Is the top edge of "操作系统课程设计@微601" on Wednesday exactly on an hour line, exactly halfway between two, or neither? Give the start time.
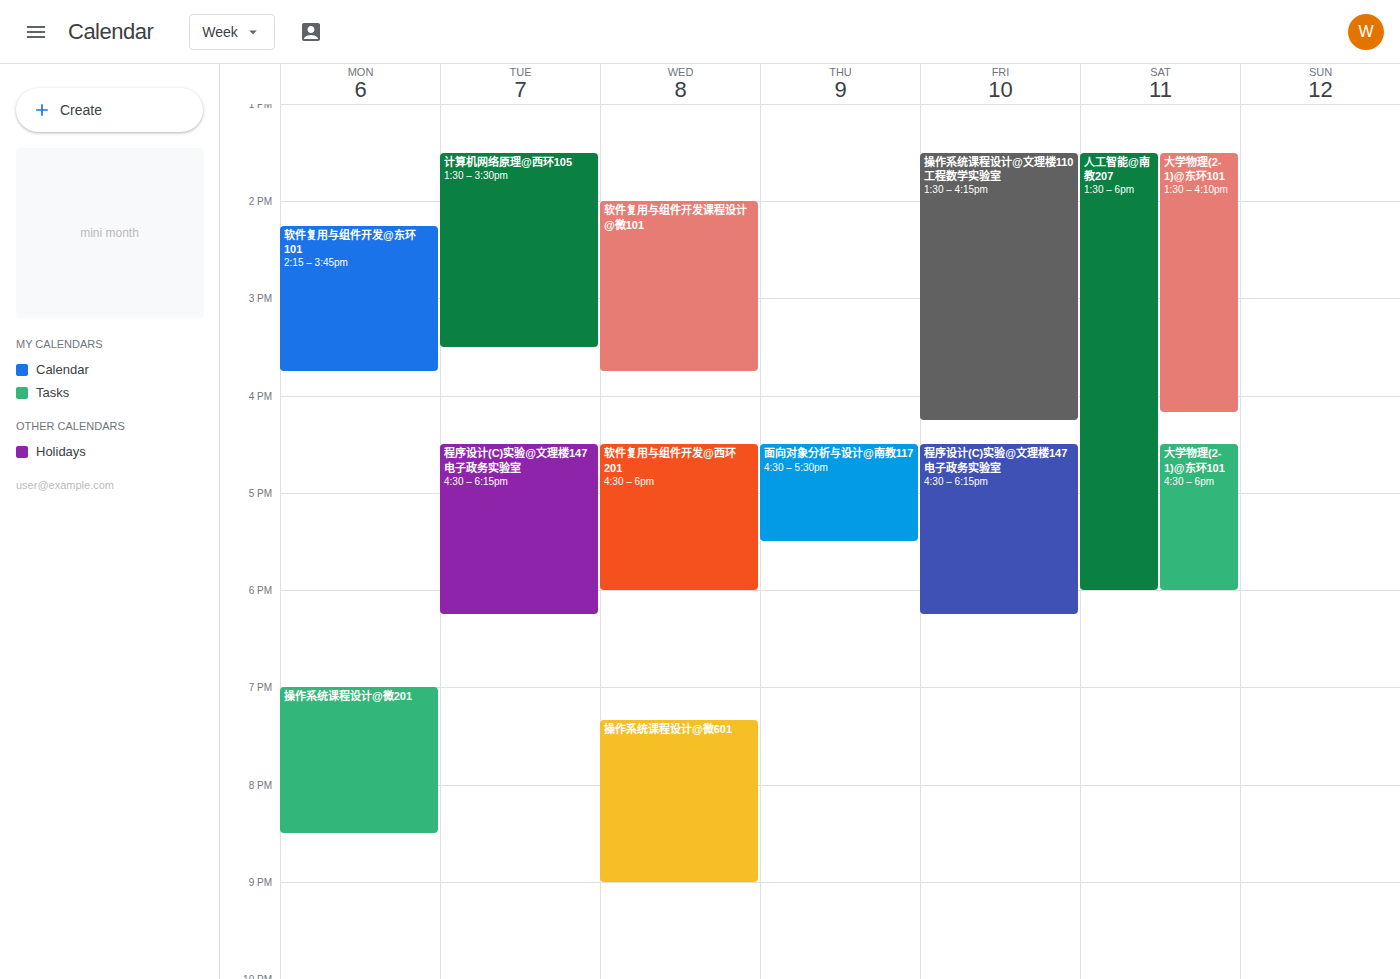
7:20 PM -- neither: 20 minutes below the 7 PM line and 40 minutes above the 8 PM line.